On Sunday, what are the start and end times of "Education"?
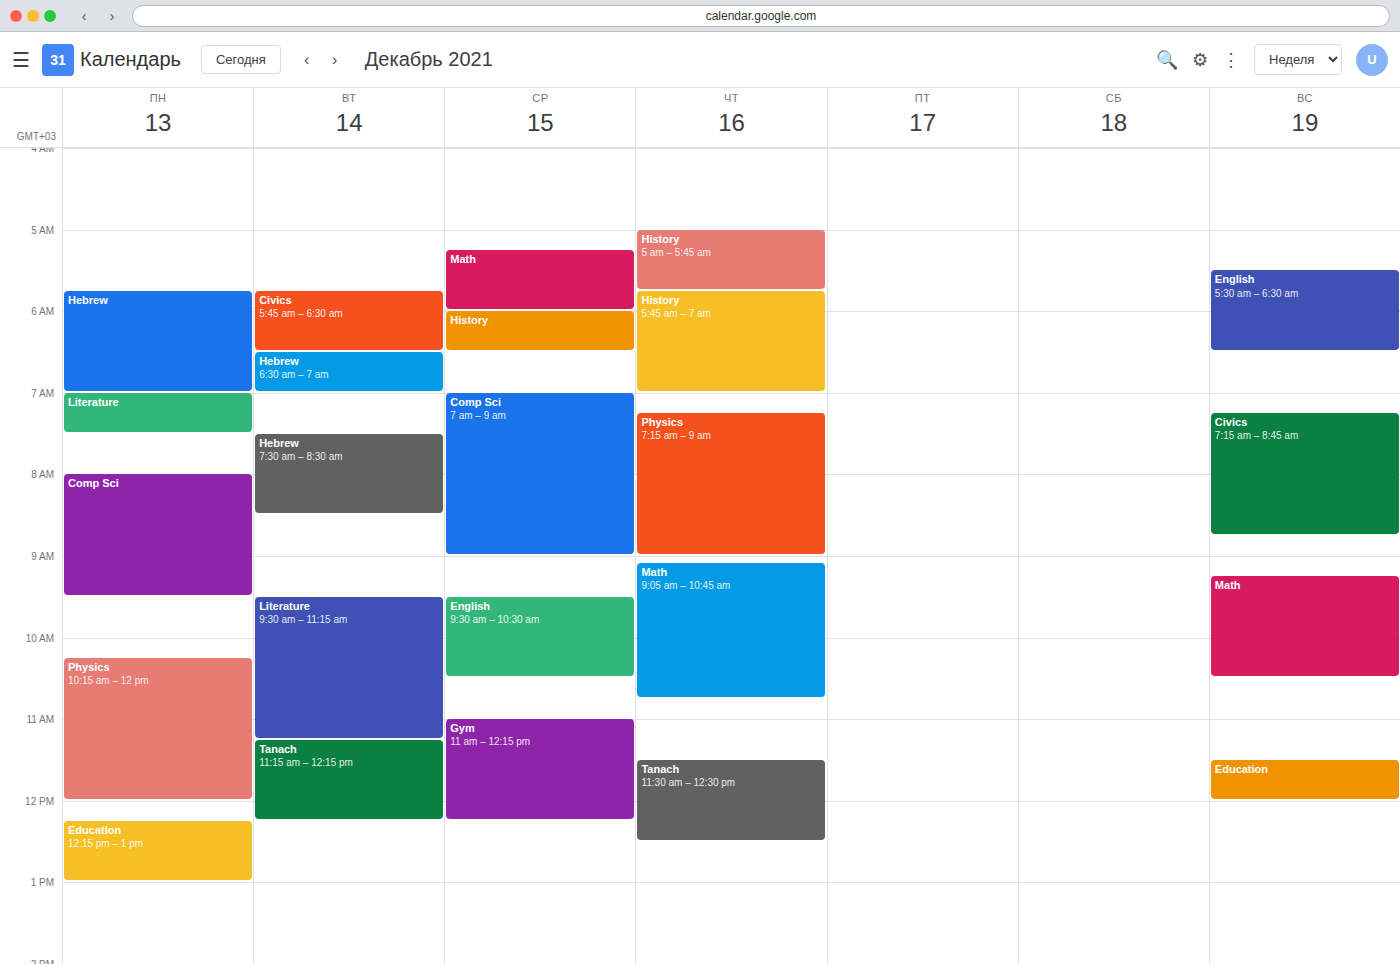
11:30 to 12:00